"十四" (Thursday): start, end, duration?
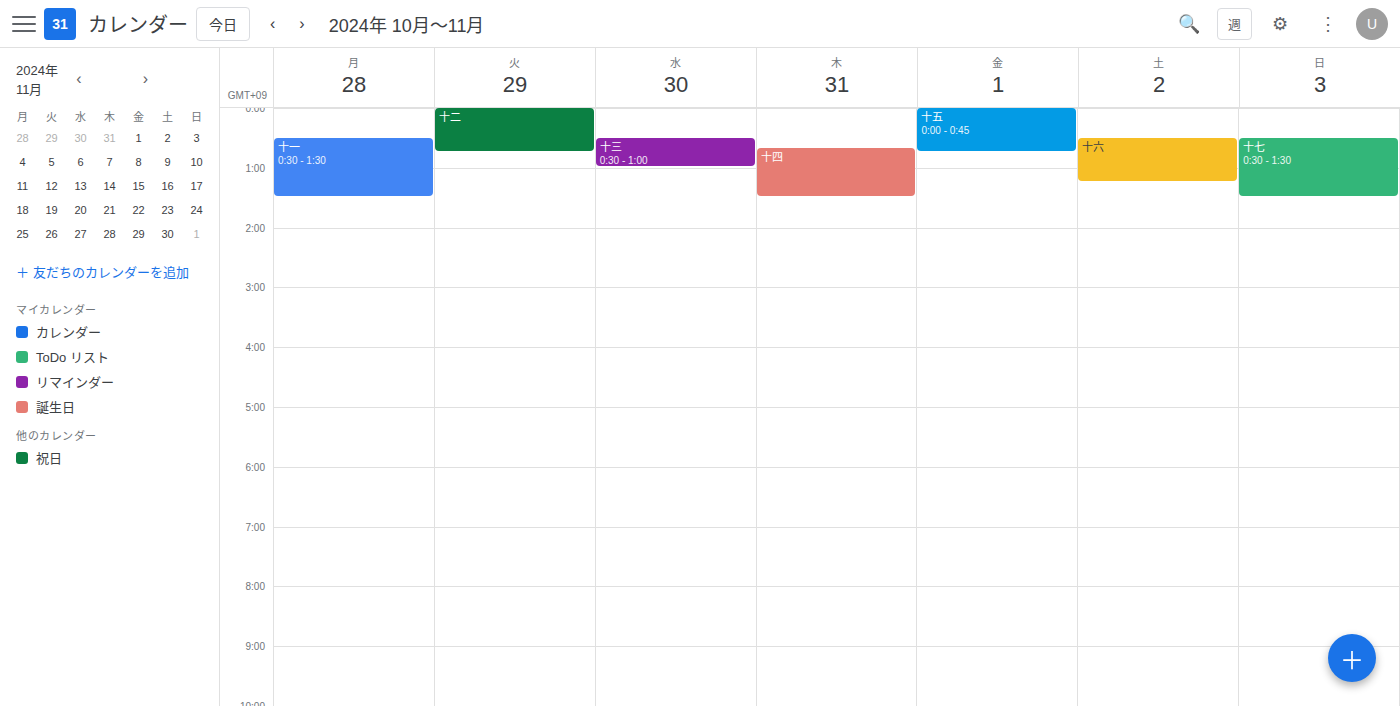
12:40 AM to 1:30 AM, 50 minutes